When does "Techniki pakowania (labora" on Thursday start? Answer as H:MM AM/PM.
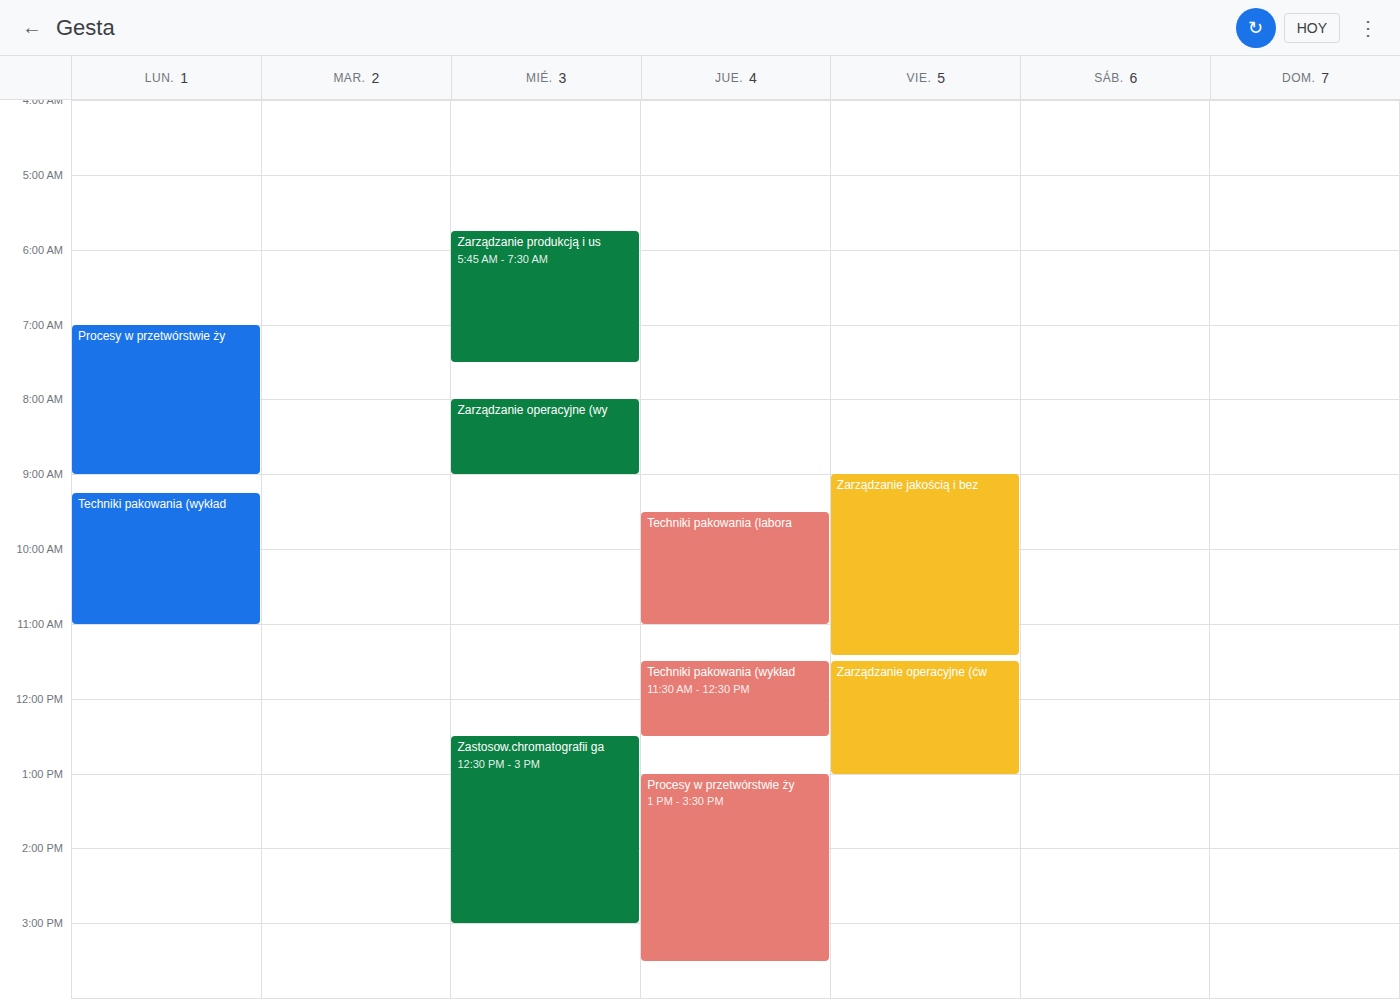
9:30 AM